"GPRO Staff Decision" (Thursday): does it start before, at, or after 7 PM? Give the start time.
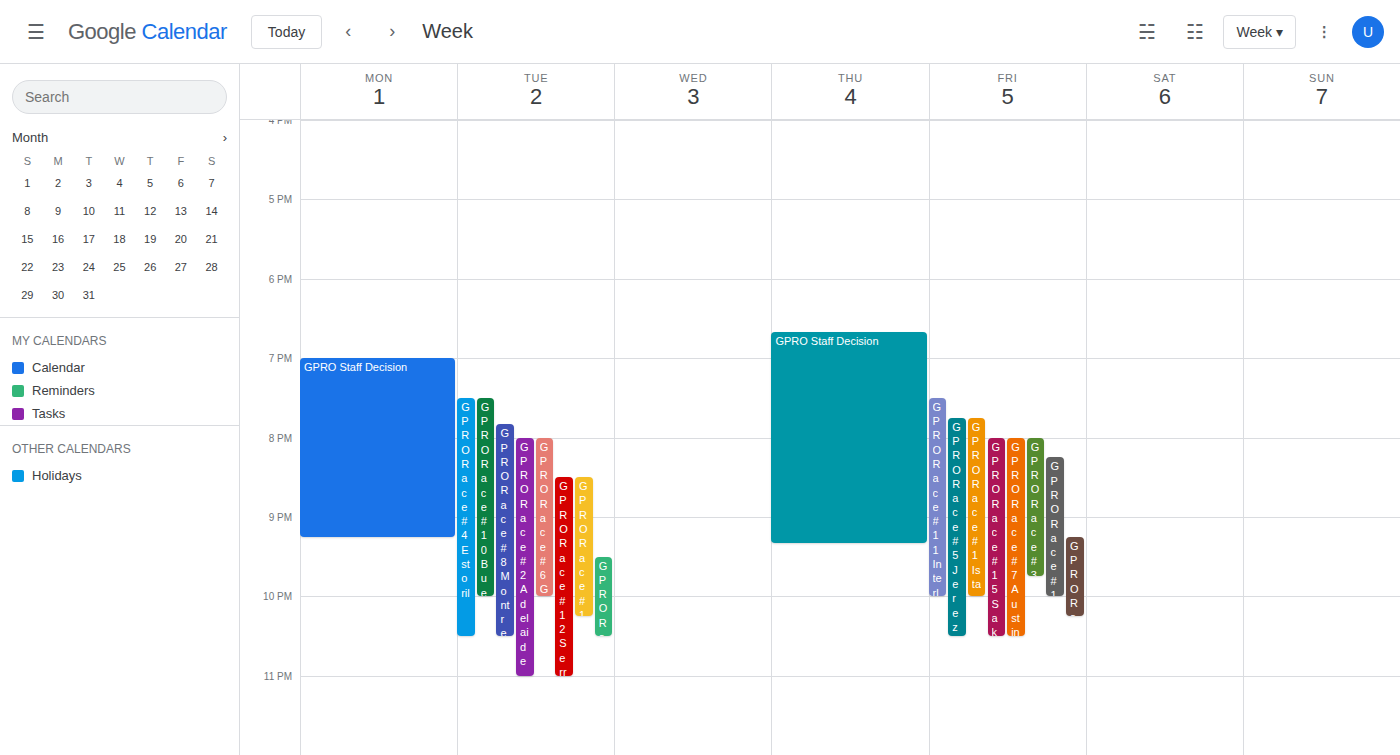
6:40 PM -- before 7 PM, 20 minutes above the 7 PM line.